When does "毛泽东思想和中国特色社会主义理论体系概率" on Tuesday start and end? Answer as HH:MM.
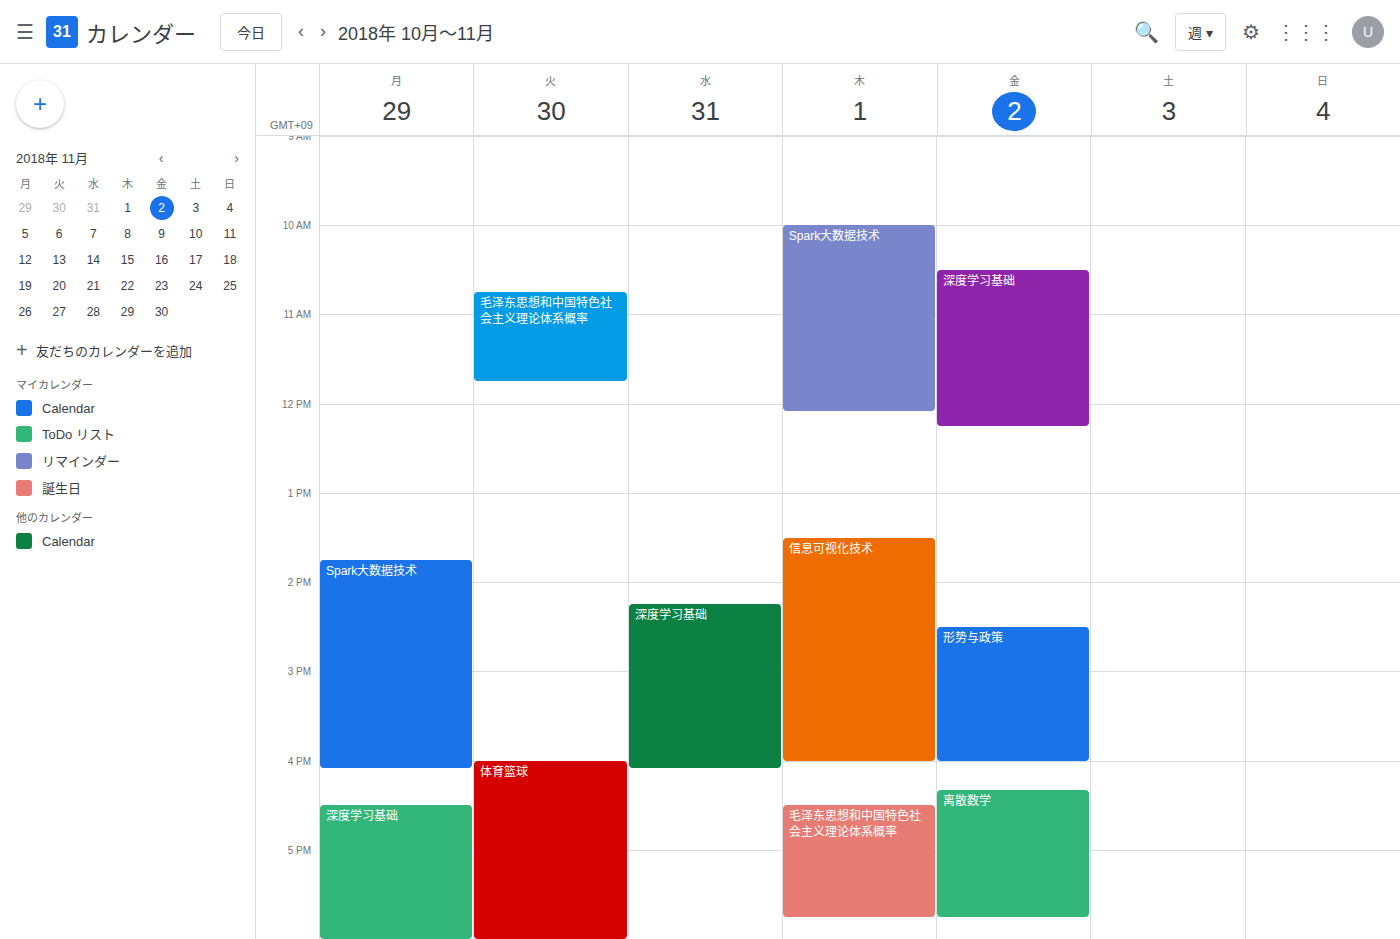
10:45 to 11:45